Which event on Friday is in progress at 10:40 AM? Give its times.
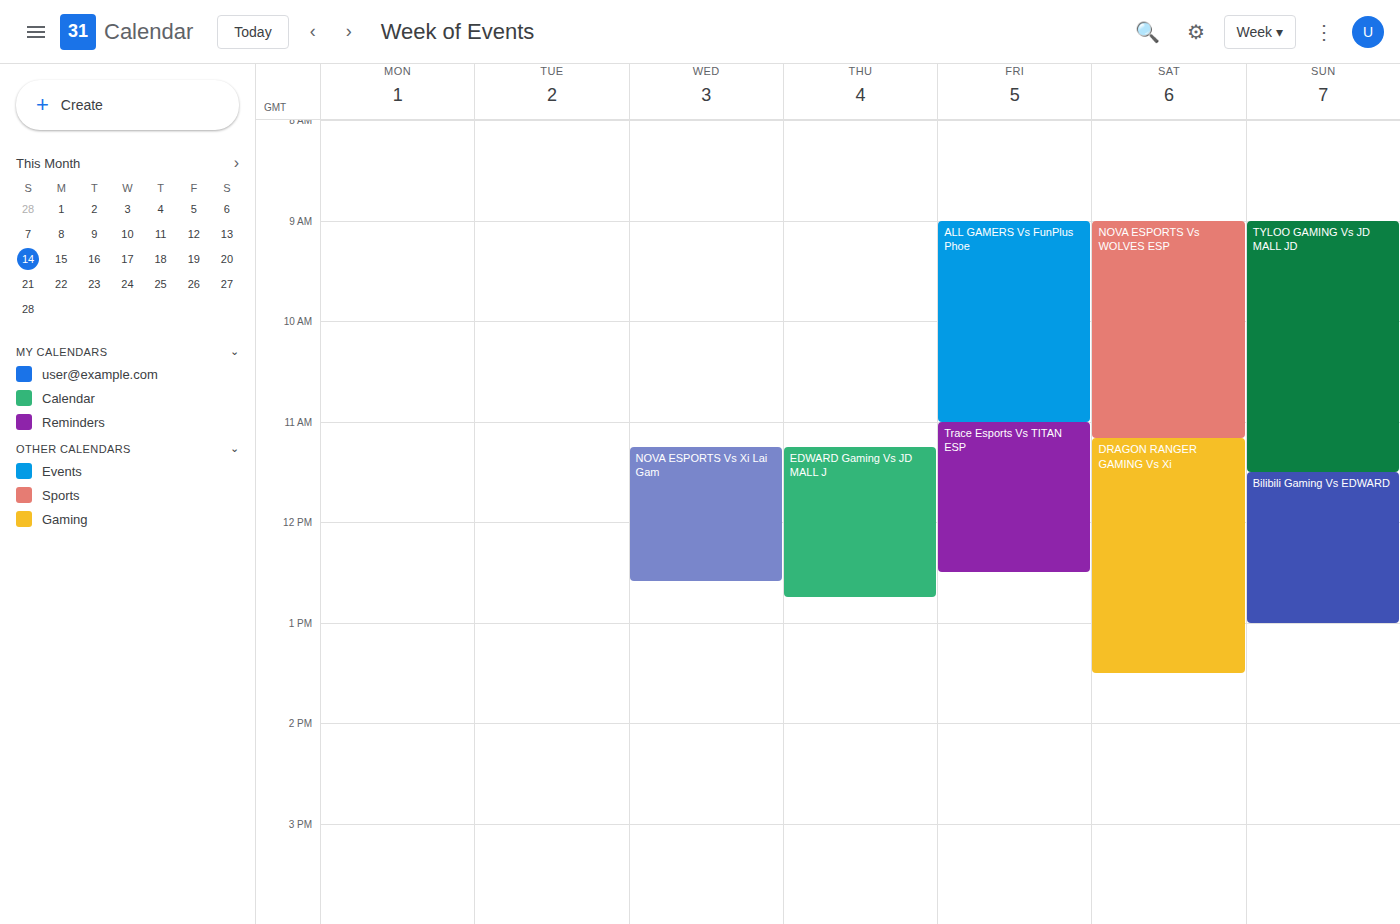
"ALL GAMERS Vs FunPlus Phoe", 9:00 AM to 11:00 AM